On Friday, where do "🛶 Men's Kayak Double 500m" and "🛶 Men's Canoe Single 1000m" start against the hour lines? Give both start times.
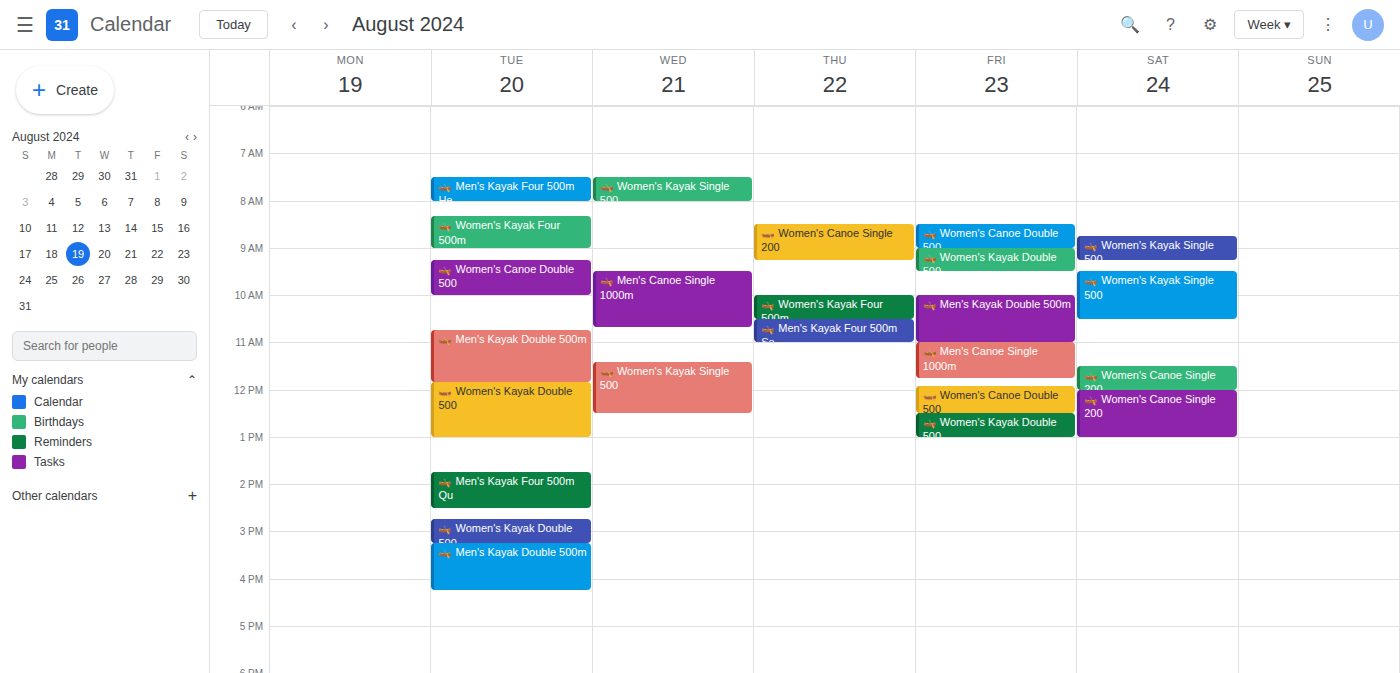
"🛶 Men's Kayak Double 500m": 10:00 AM, exactly on the 10 AM line. "🛶 Men's Canoe Single 1000m": 11:00 AM, exactly on the 11 AM line.